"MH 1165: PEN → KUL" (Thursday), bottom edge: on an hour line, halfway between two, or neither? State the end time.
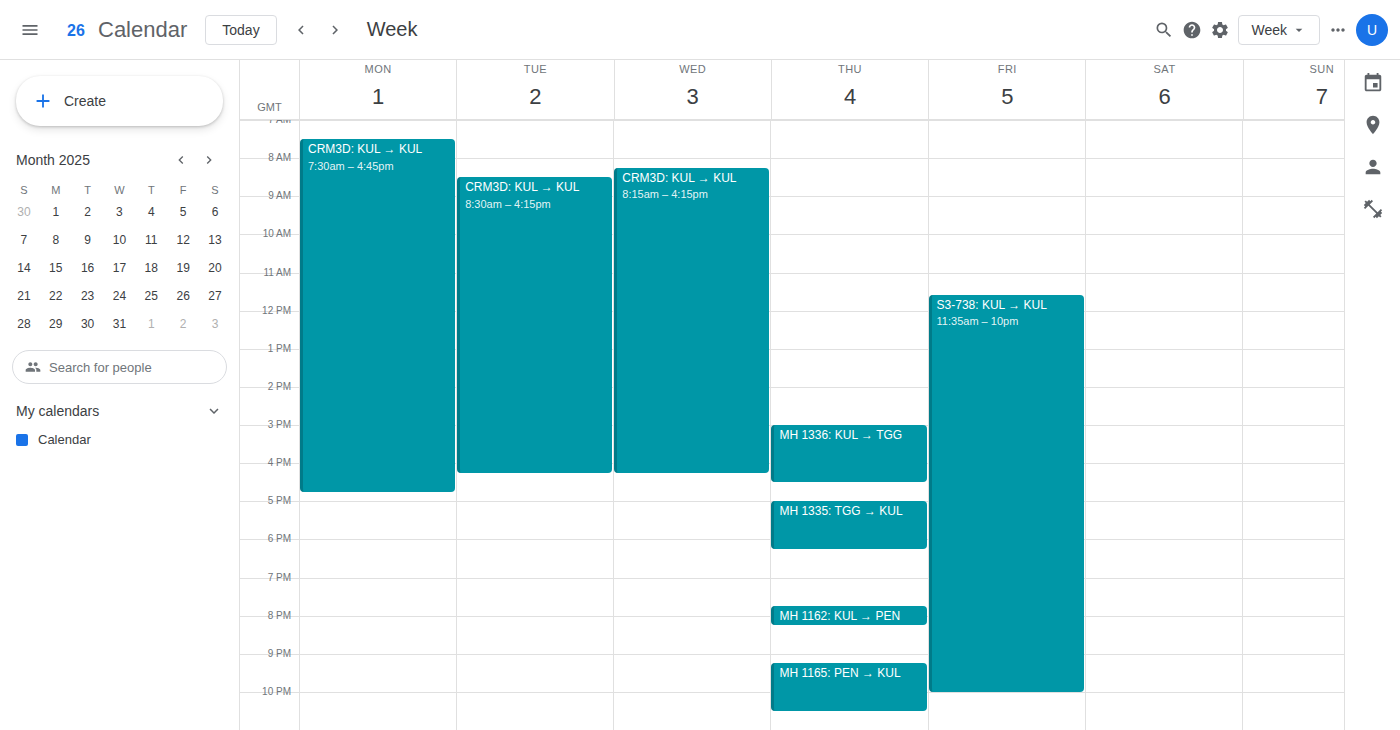
22:30 -- halfway between the 22:00 and 23:00 lines.